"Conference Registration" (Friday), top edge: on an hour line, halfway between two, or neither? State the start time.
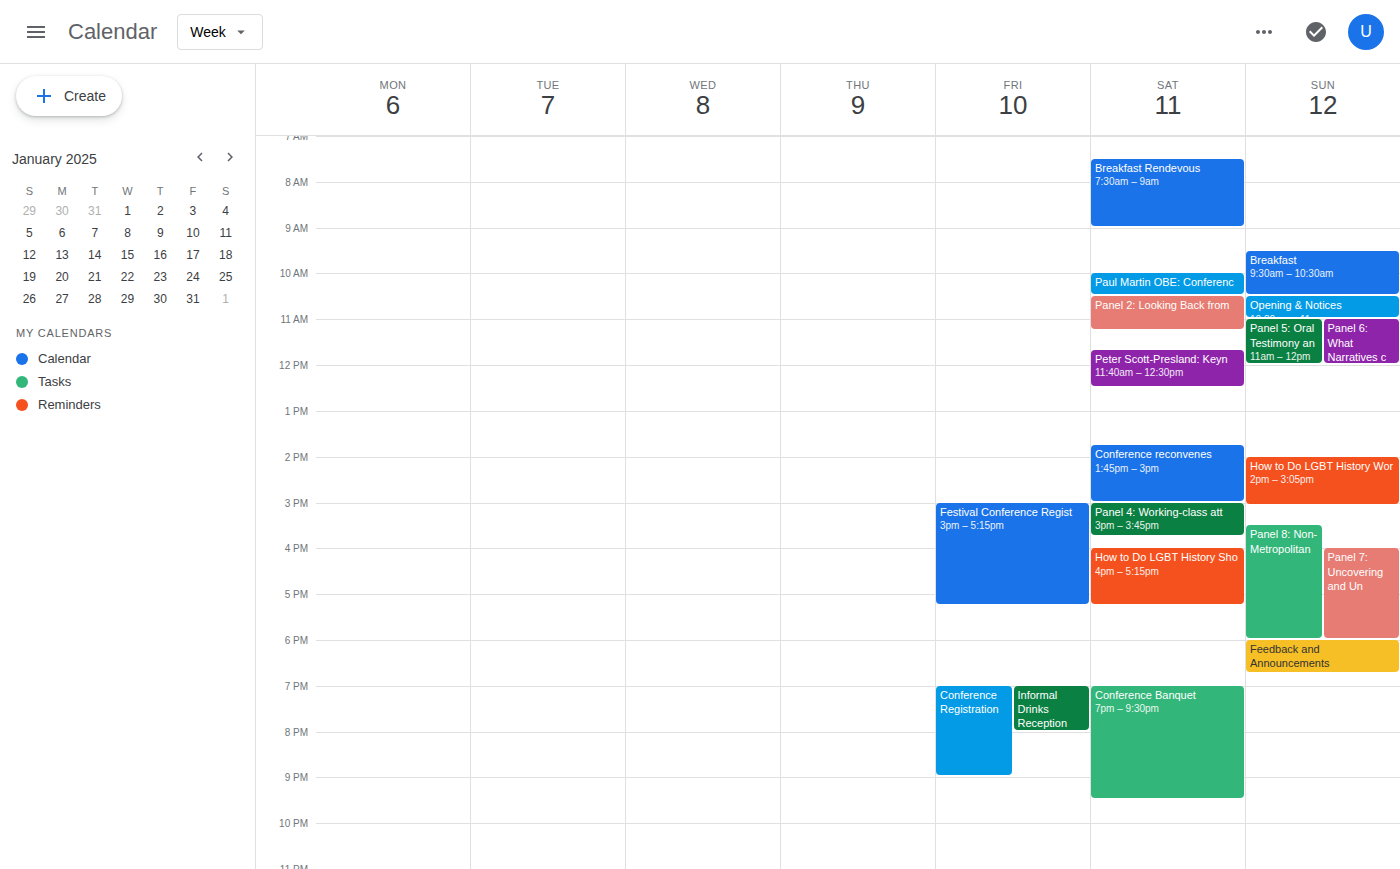
7:00 PM -- exactly on the 7 PM line.